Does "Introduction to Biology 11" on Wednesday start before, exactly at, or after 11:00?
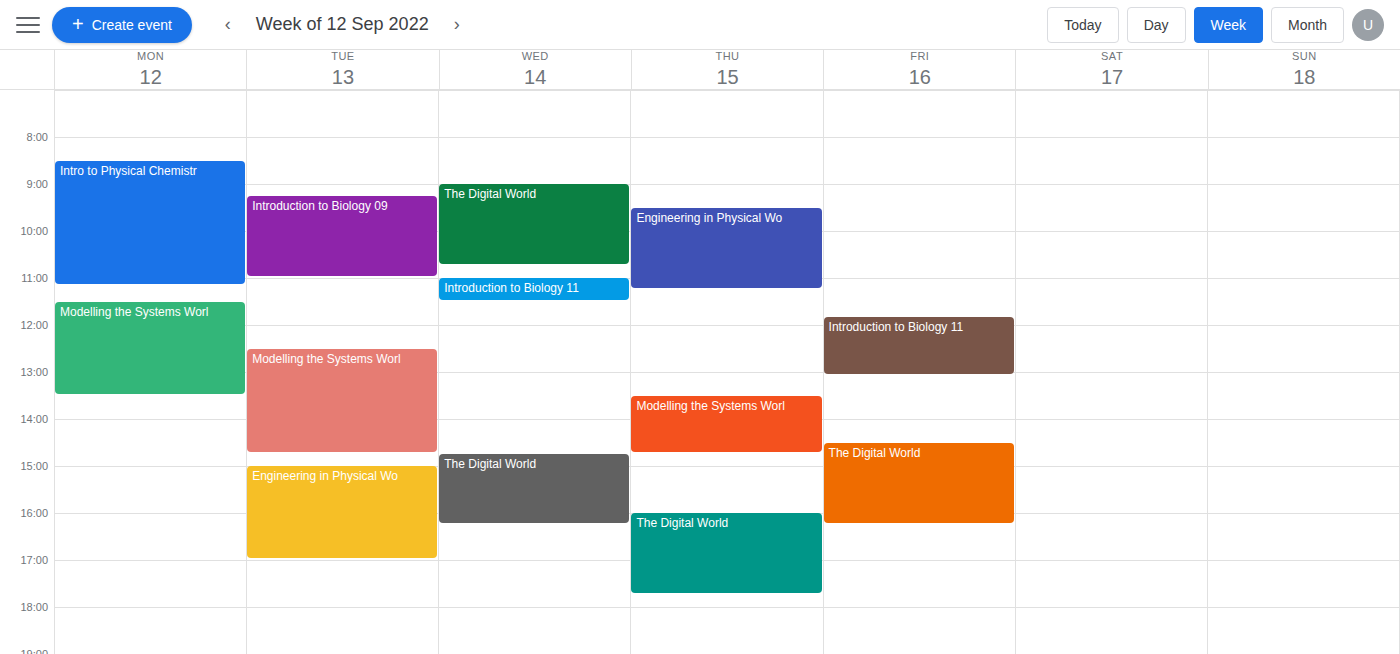
11:00 -- exactly at 11:00, on the 11:00 line.